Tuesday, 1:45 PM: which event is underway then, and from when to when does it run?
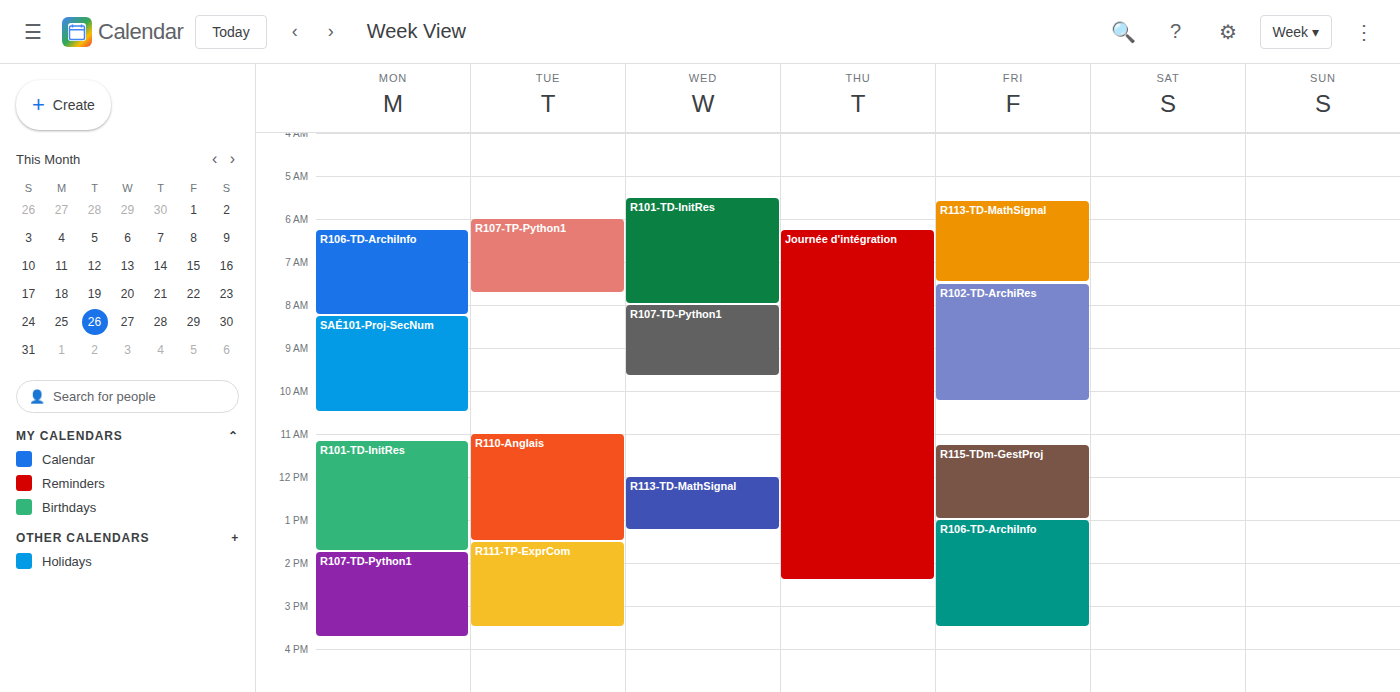
"R111-TP-ExprCom", 1:30 PM to 3:30 PM